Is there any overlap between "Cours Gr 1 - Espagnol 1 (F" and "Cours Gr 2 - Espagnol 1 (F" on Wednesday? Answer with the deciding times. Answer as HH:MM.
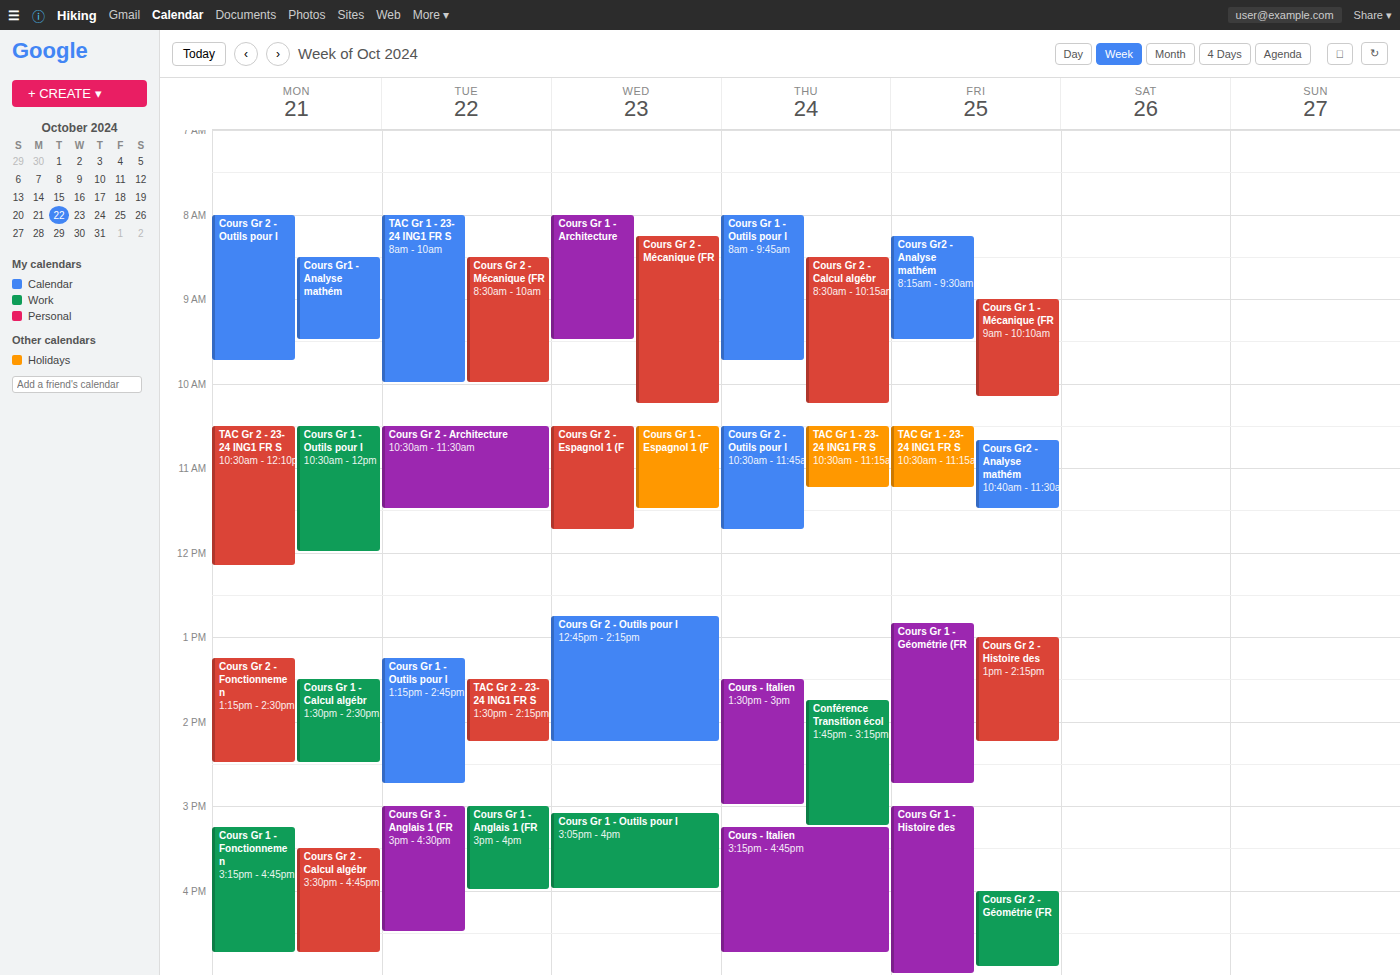
"Cours Gr 1 - Espagnol 1 (F" runs 10:30 to 11:30, inside "Cours Gr 2 - Espagnol 1 (F" -- they overlap.